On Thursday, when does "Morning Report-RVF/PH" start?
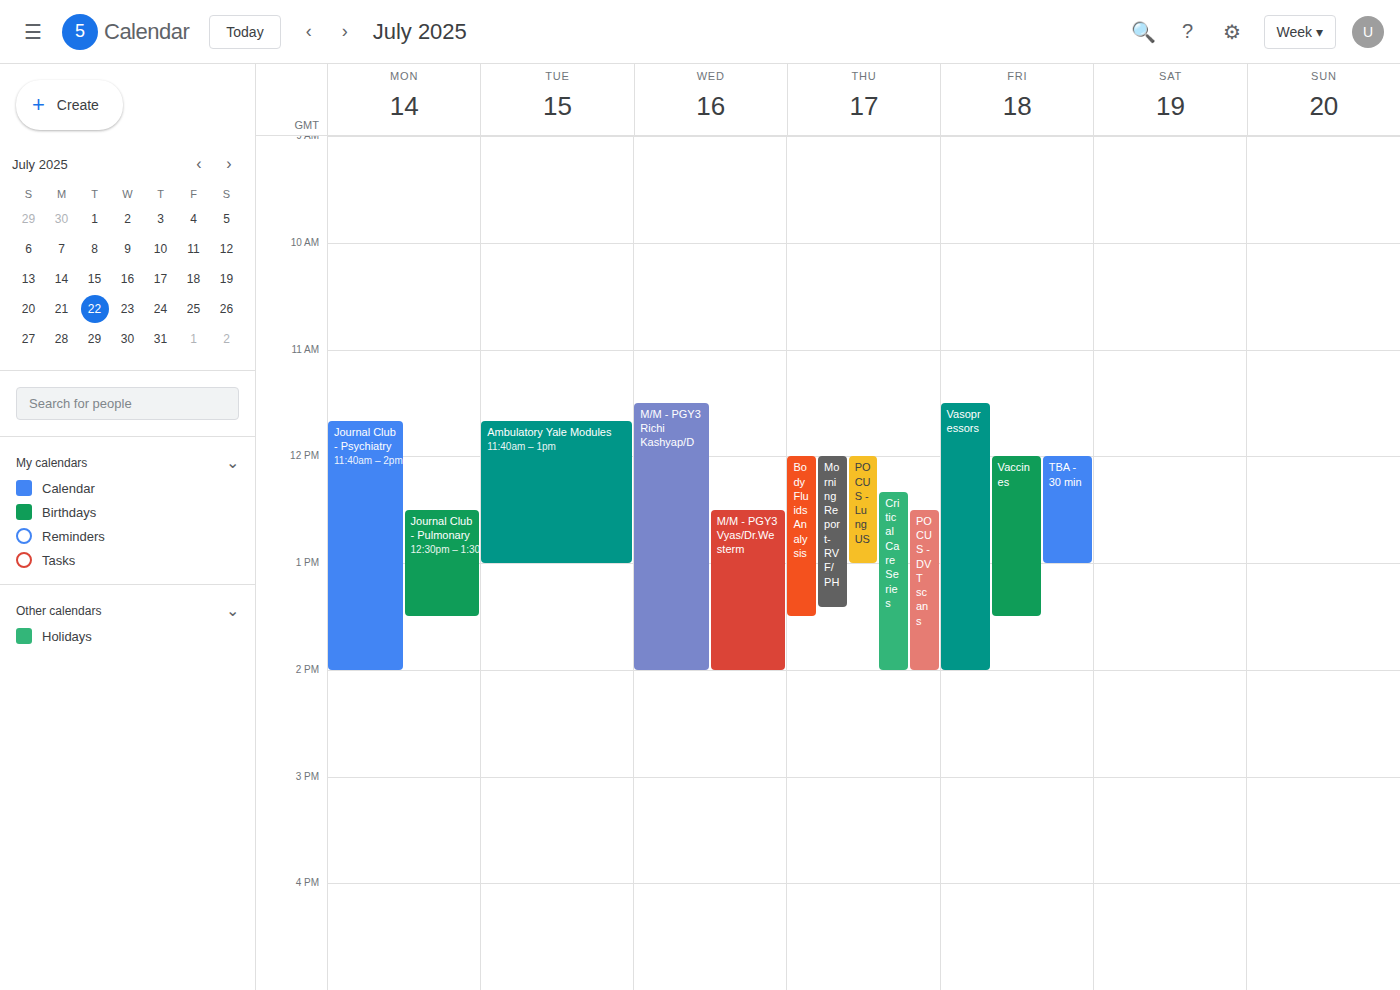
12:00 PM